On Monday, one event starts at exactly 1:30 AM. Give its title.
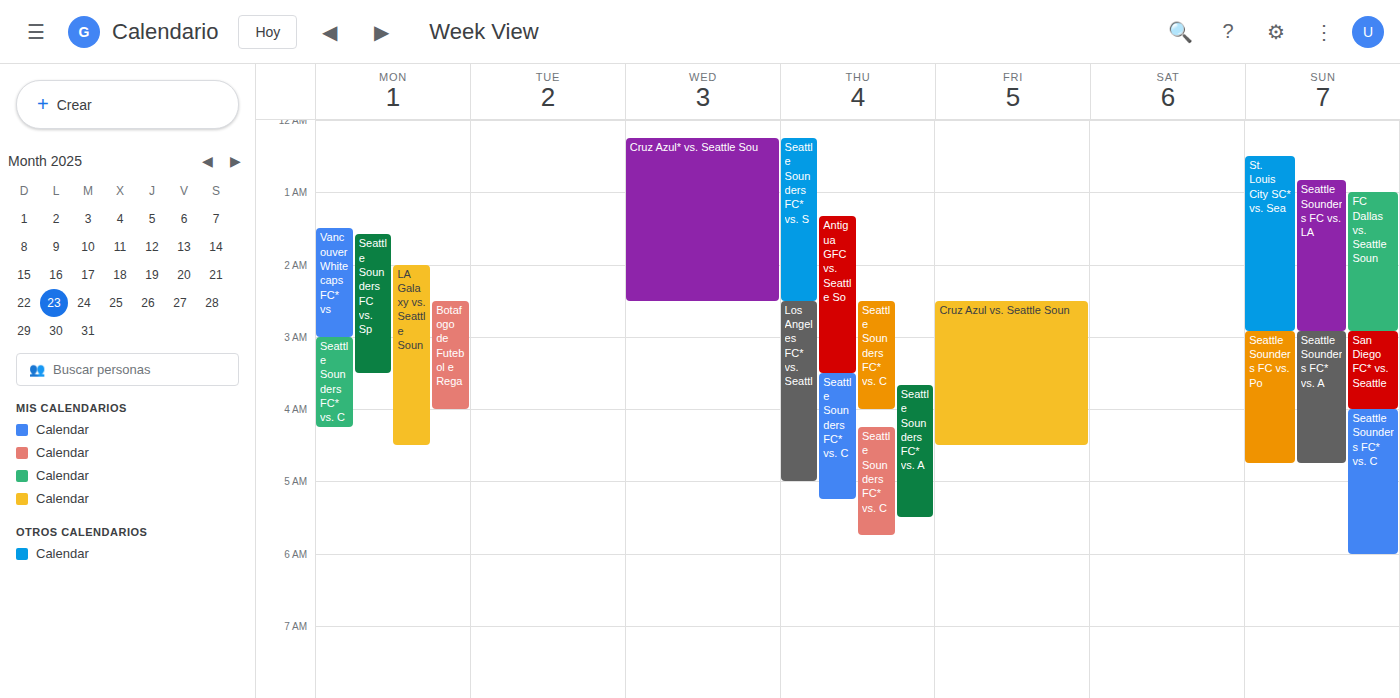
"Vancouver Whitecaps FC* vs"